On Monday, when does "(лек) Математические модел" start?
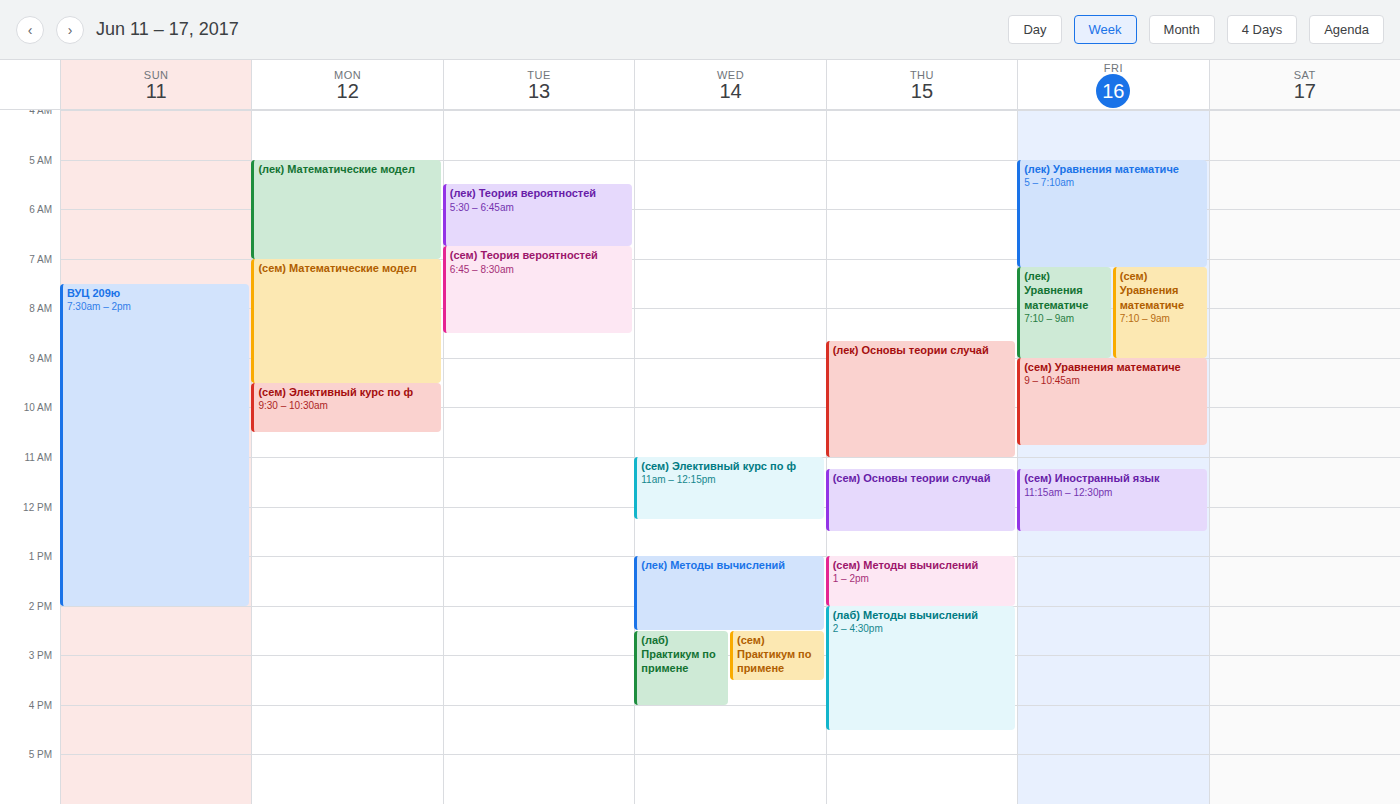
5:00 AM